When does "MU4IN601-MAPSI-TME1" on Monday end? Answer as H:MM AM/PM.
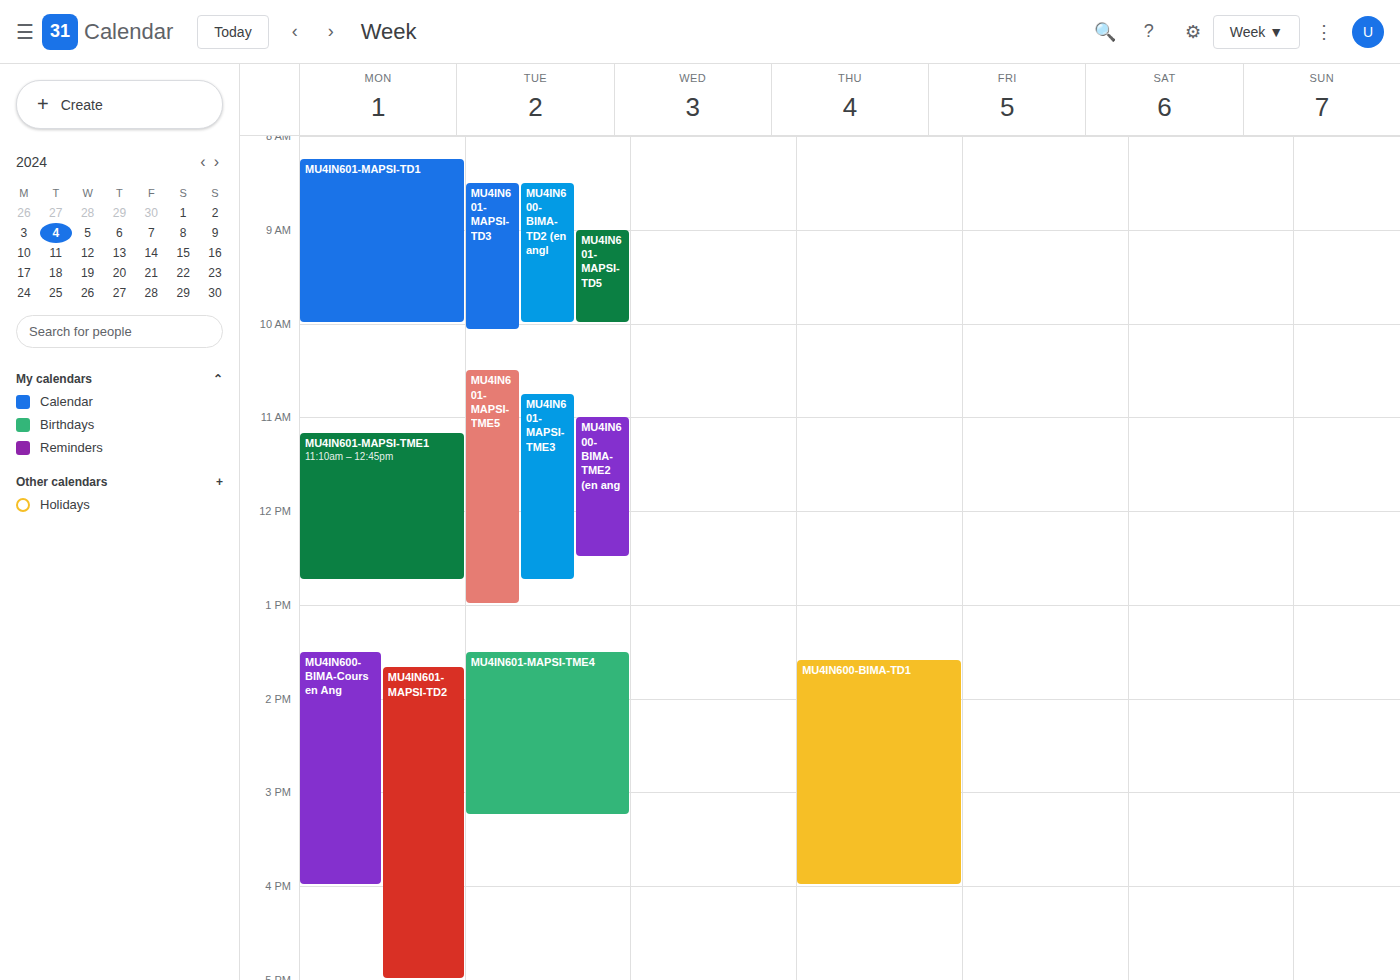
12:45 PM